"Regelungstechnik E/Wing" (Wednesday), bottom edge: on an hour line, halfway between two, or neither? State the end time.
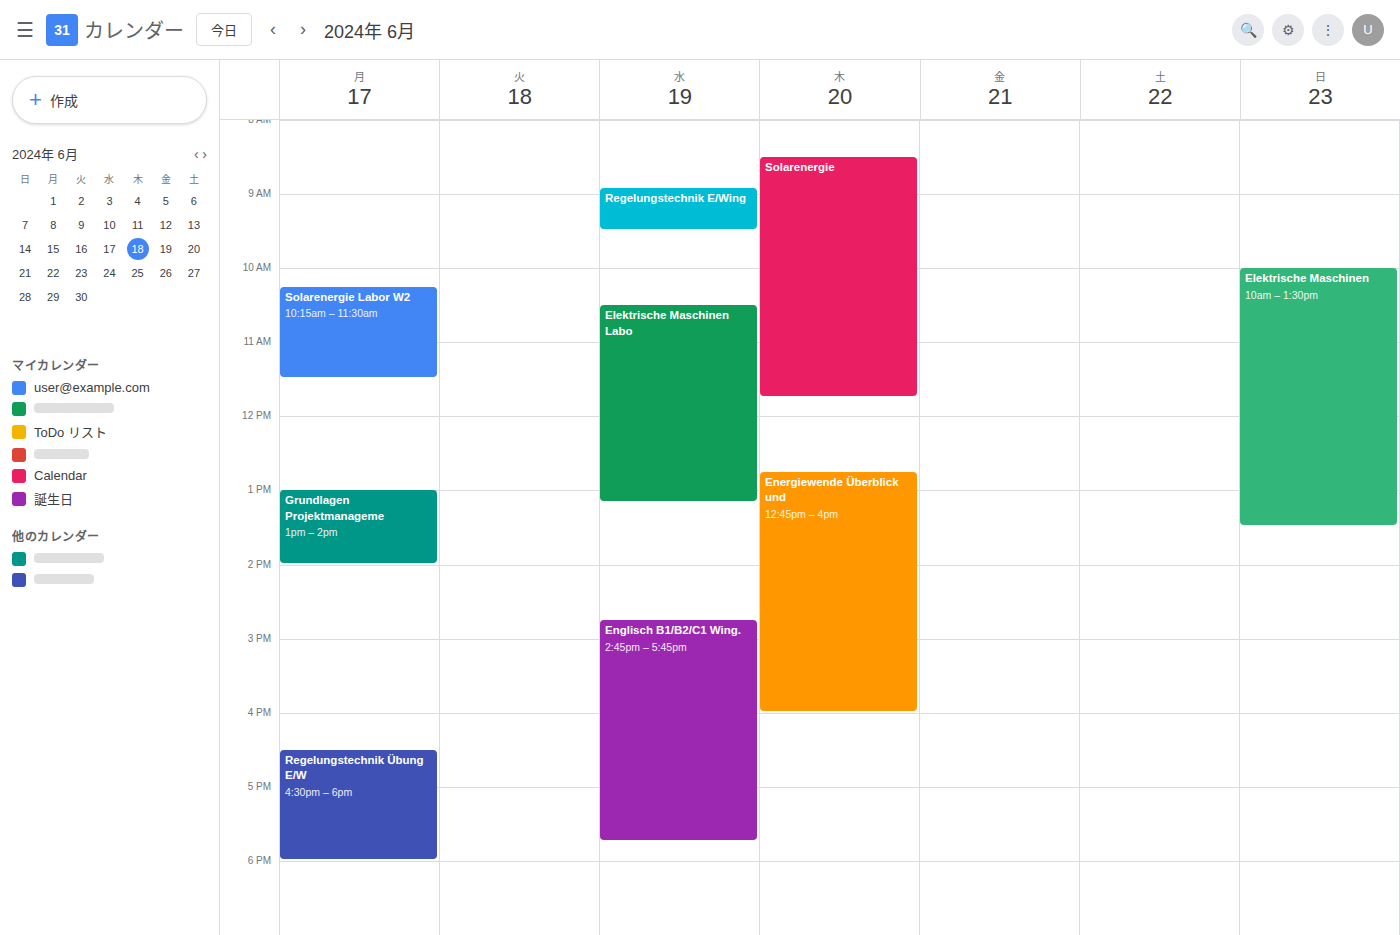
9:30 AM -- halfway between the 9 AM and 10 AM lines.